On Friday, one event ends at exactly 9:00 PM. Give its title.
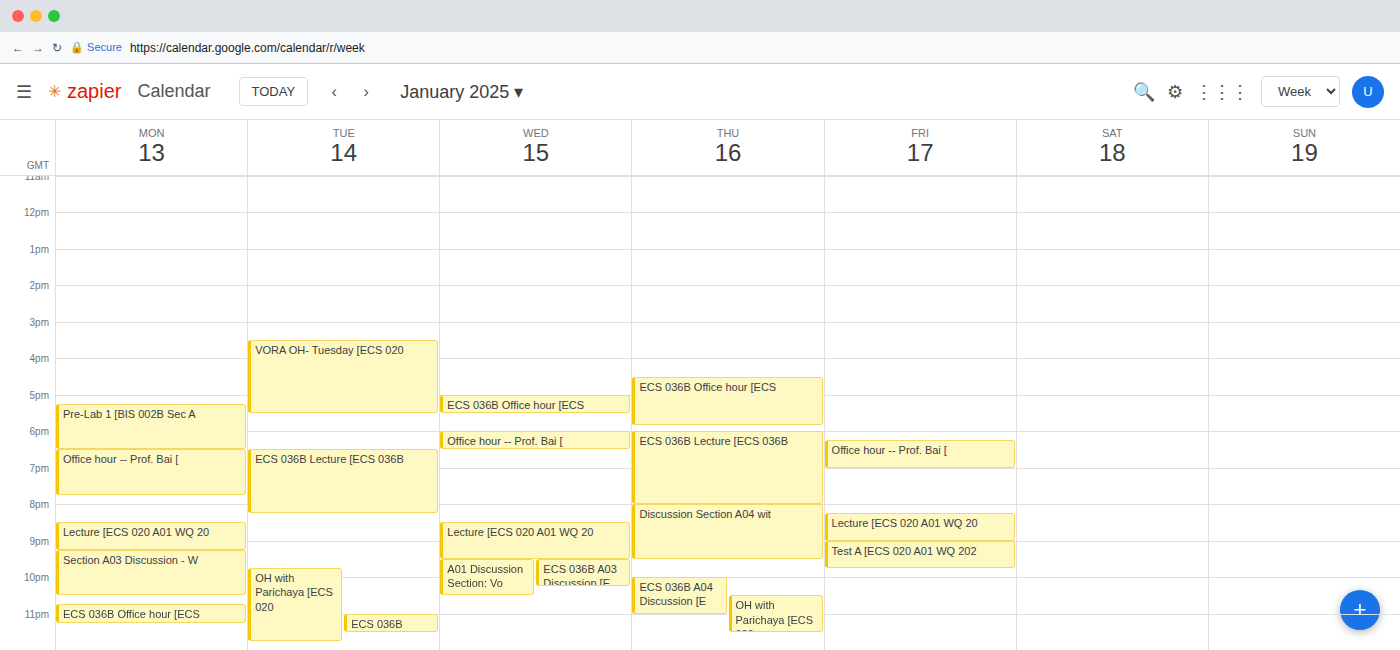
"Lecture [ECS 020 A01 WQ 20"